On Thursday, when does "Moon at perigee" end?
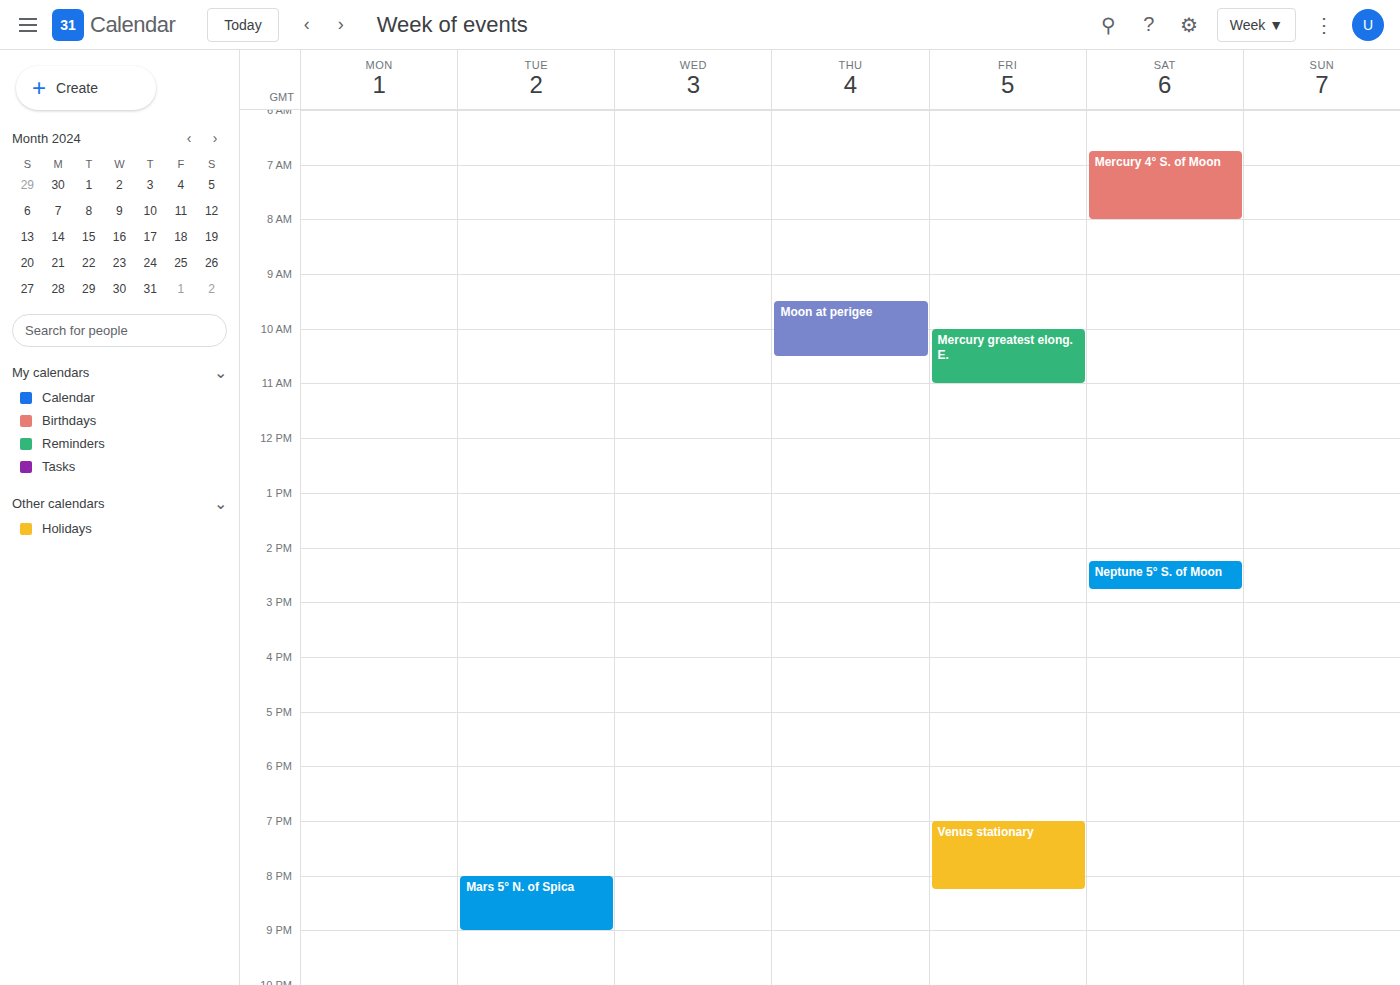
10:30 AM